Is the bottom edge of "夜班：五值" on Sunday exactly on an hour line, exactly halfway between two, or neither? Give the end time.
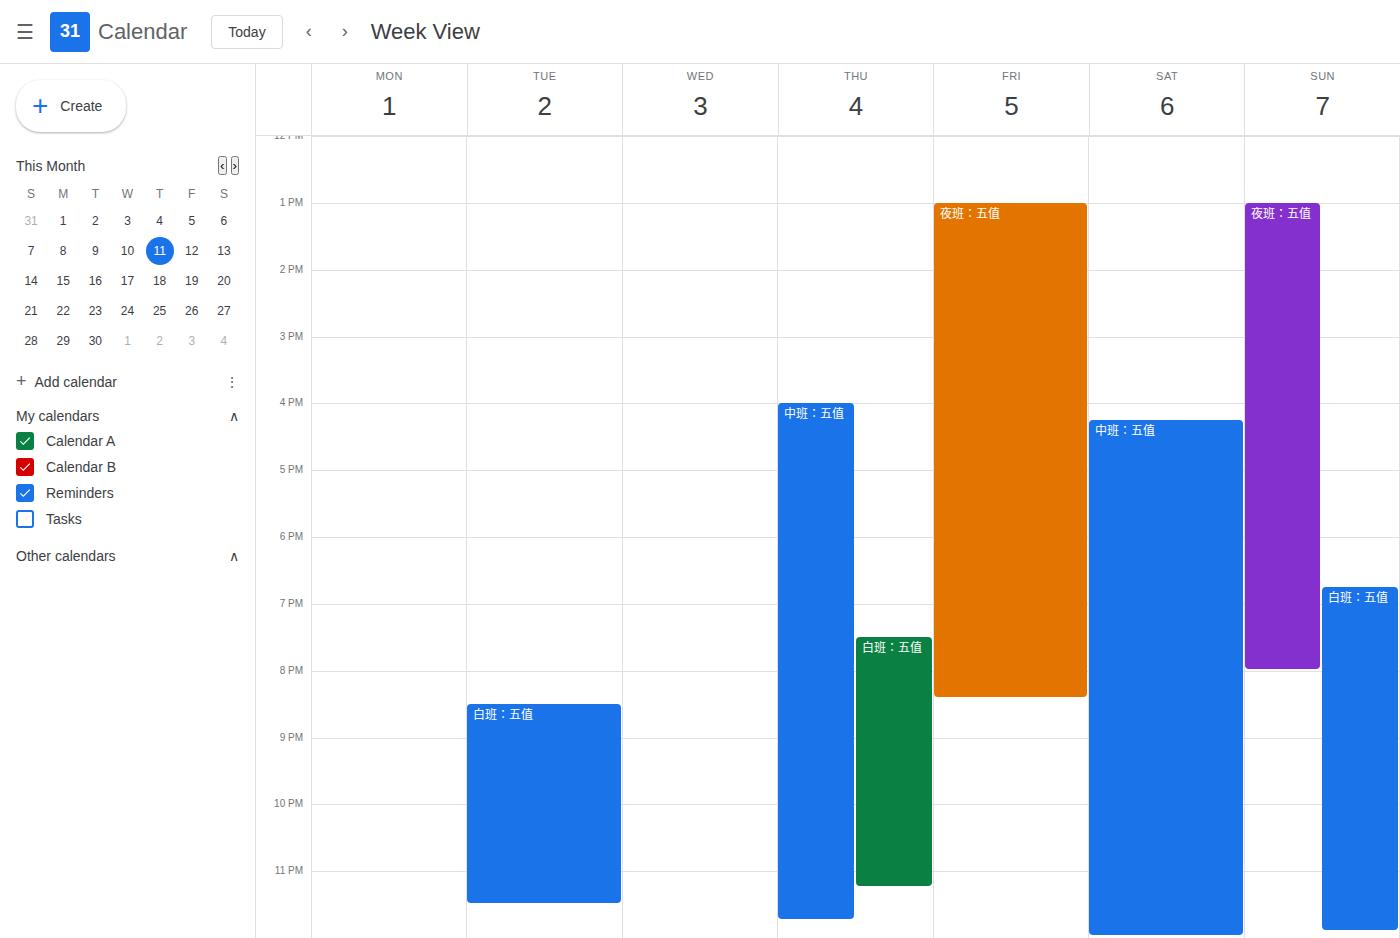
20:00 -- exactly on the 20:00 line.